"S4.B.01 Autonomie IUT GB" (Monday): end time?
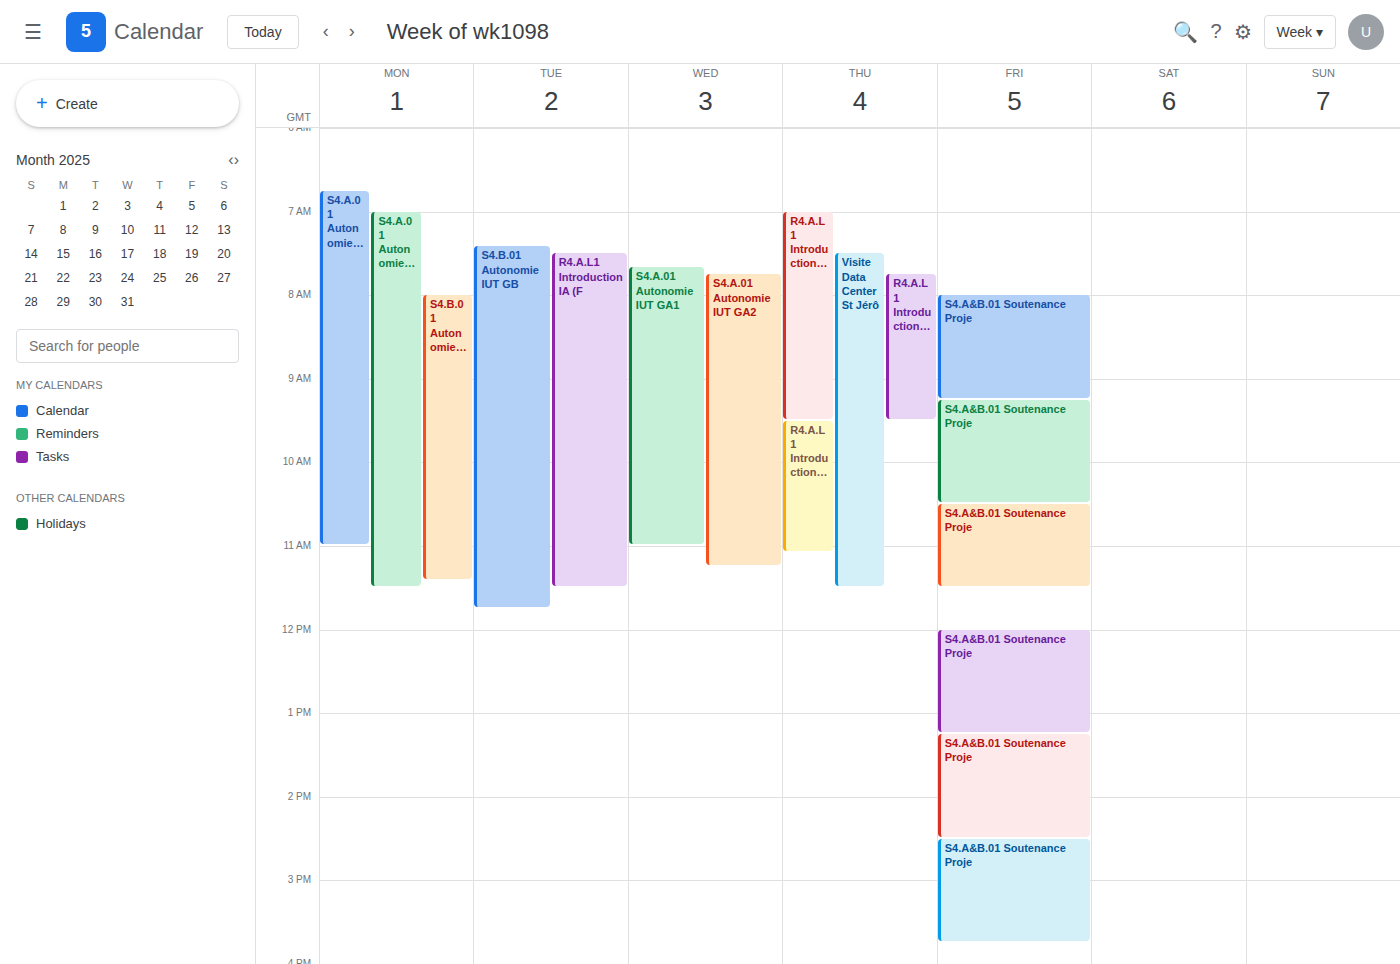
11:25